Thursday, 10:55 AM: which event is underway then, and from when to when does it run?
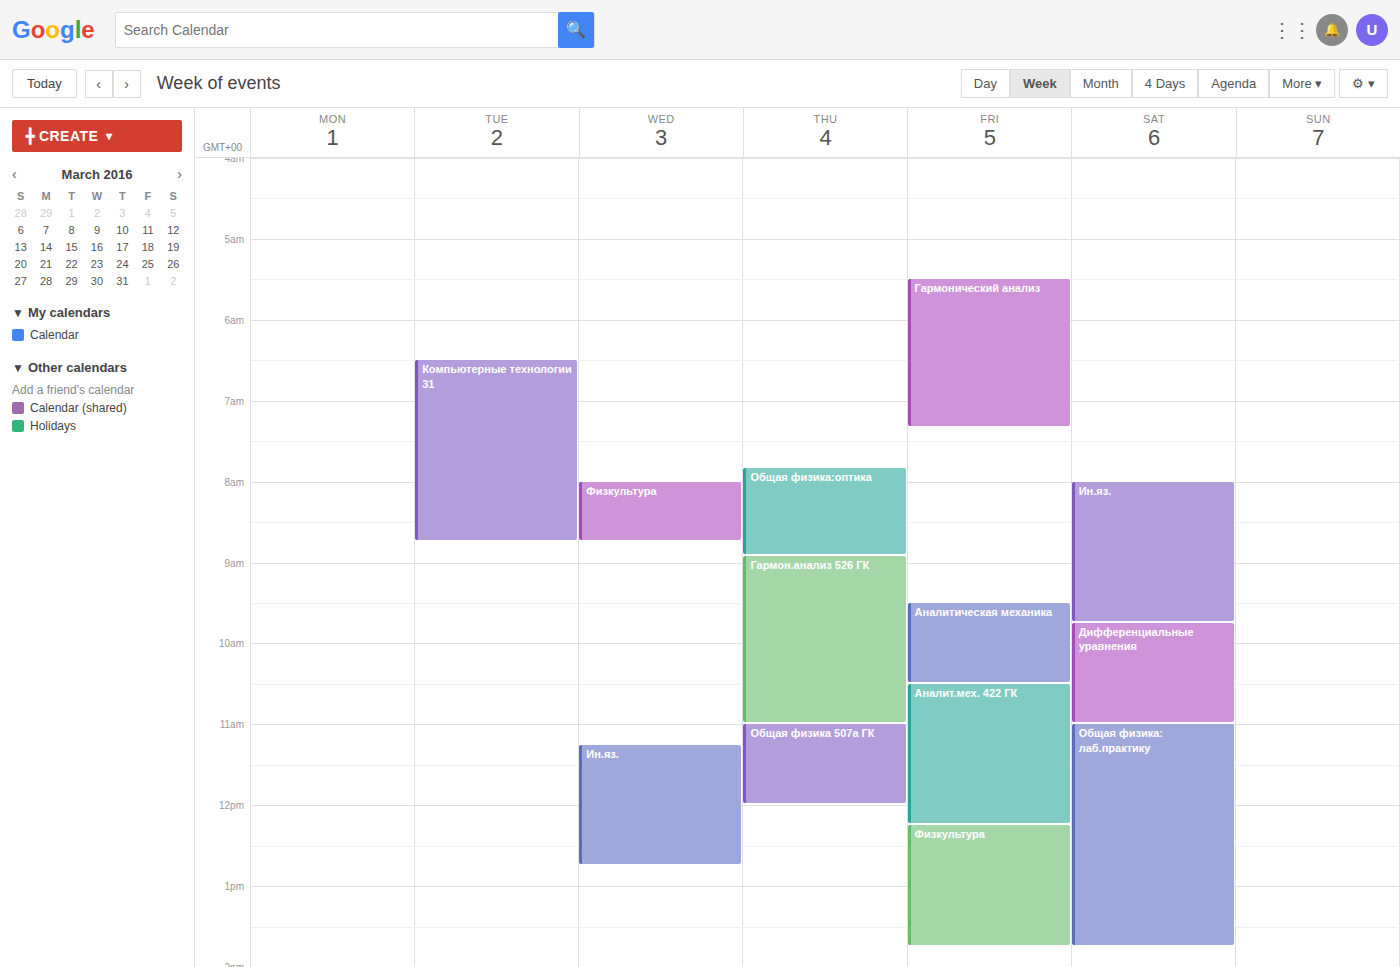
"Гармон.анализ 526 ГК", 8:55 AM to 11:00 AM